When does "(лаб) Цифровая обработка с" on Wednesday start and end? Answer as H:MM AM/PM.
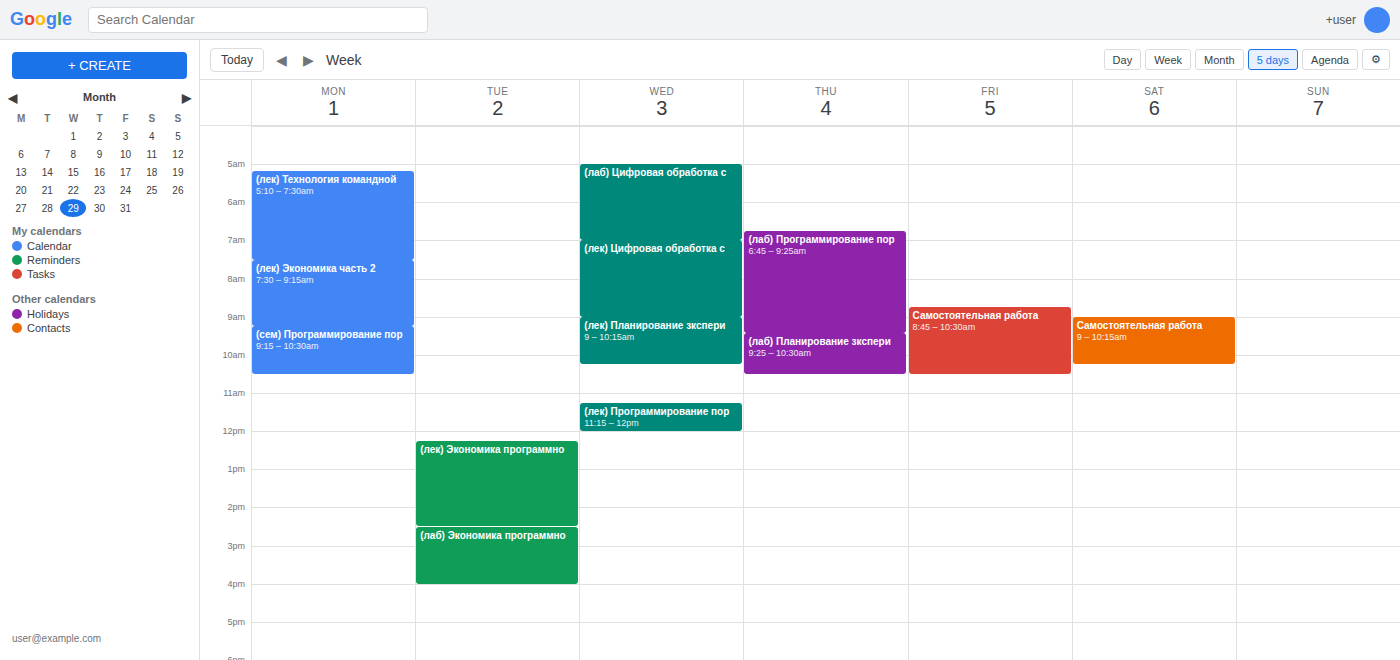
5:00 AM to 7:00 AM